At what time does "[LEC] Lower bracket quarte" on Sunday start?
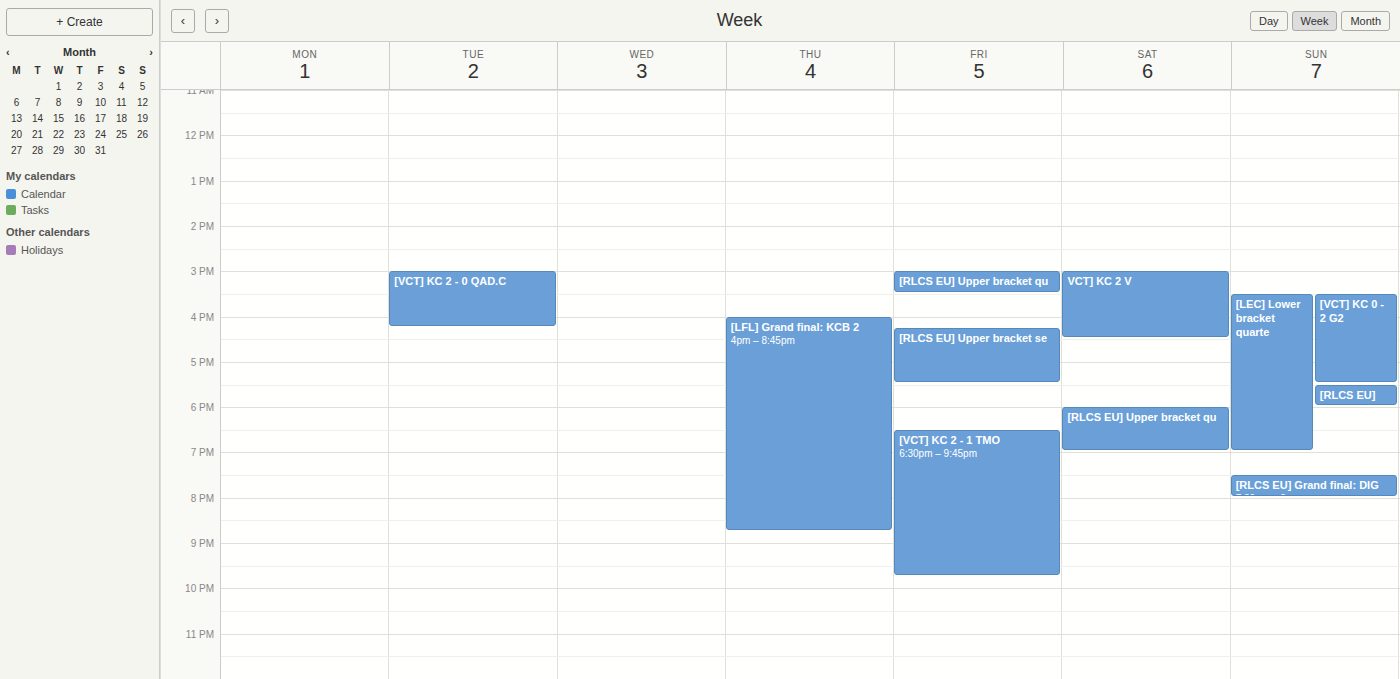
3:30 PM